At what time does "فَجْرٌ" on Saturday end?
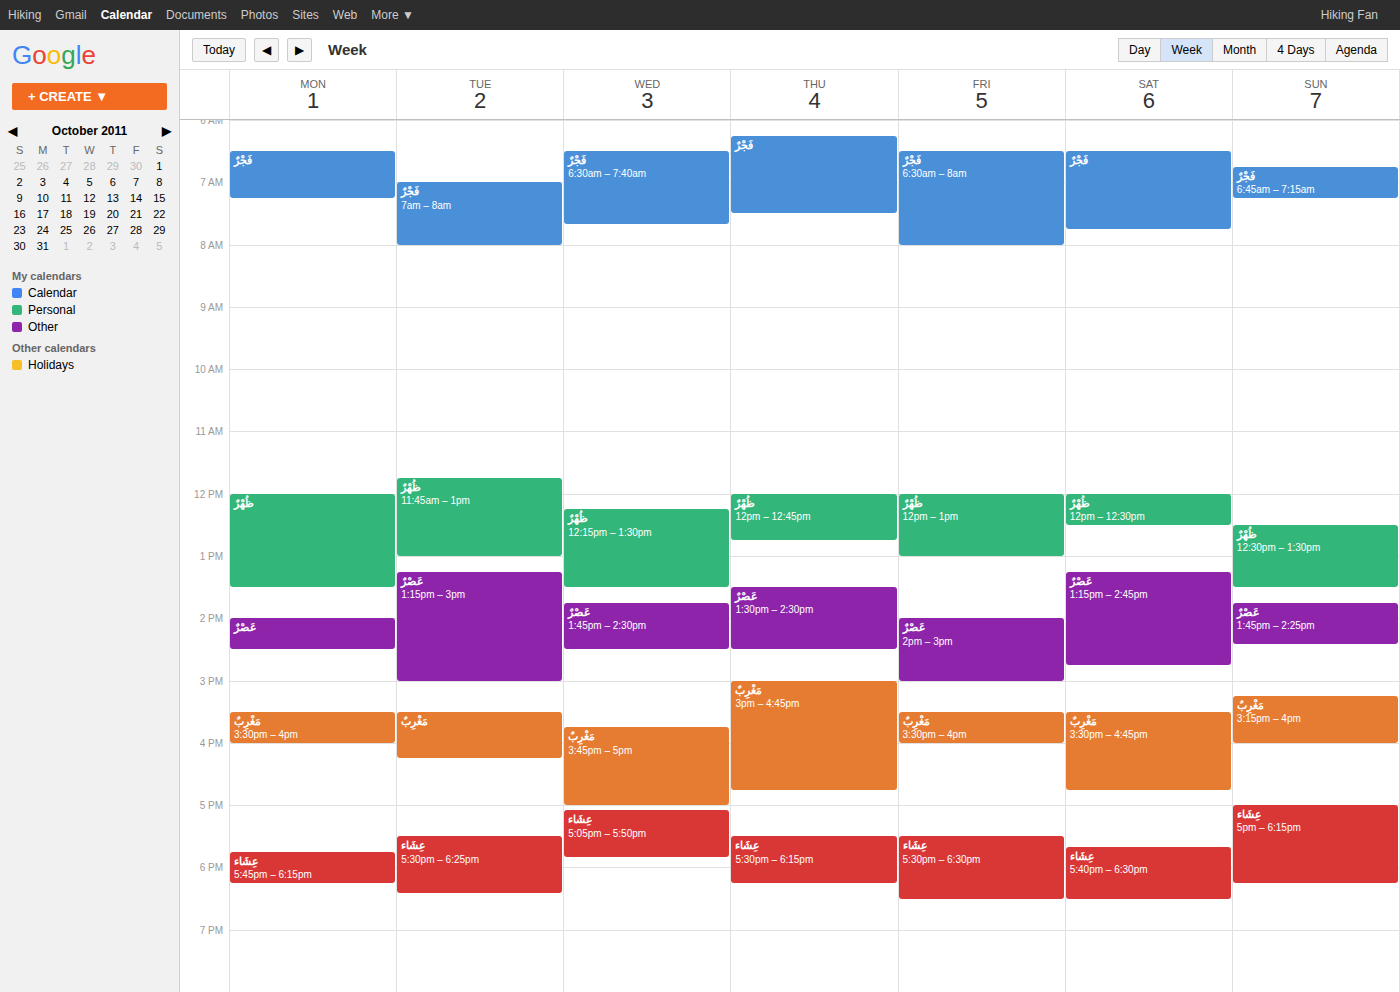
7:45 AM